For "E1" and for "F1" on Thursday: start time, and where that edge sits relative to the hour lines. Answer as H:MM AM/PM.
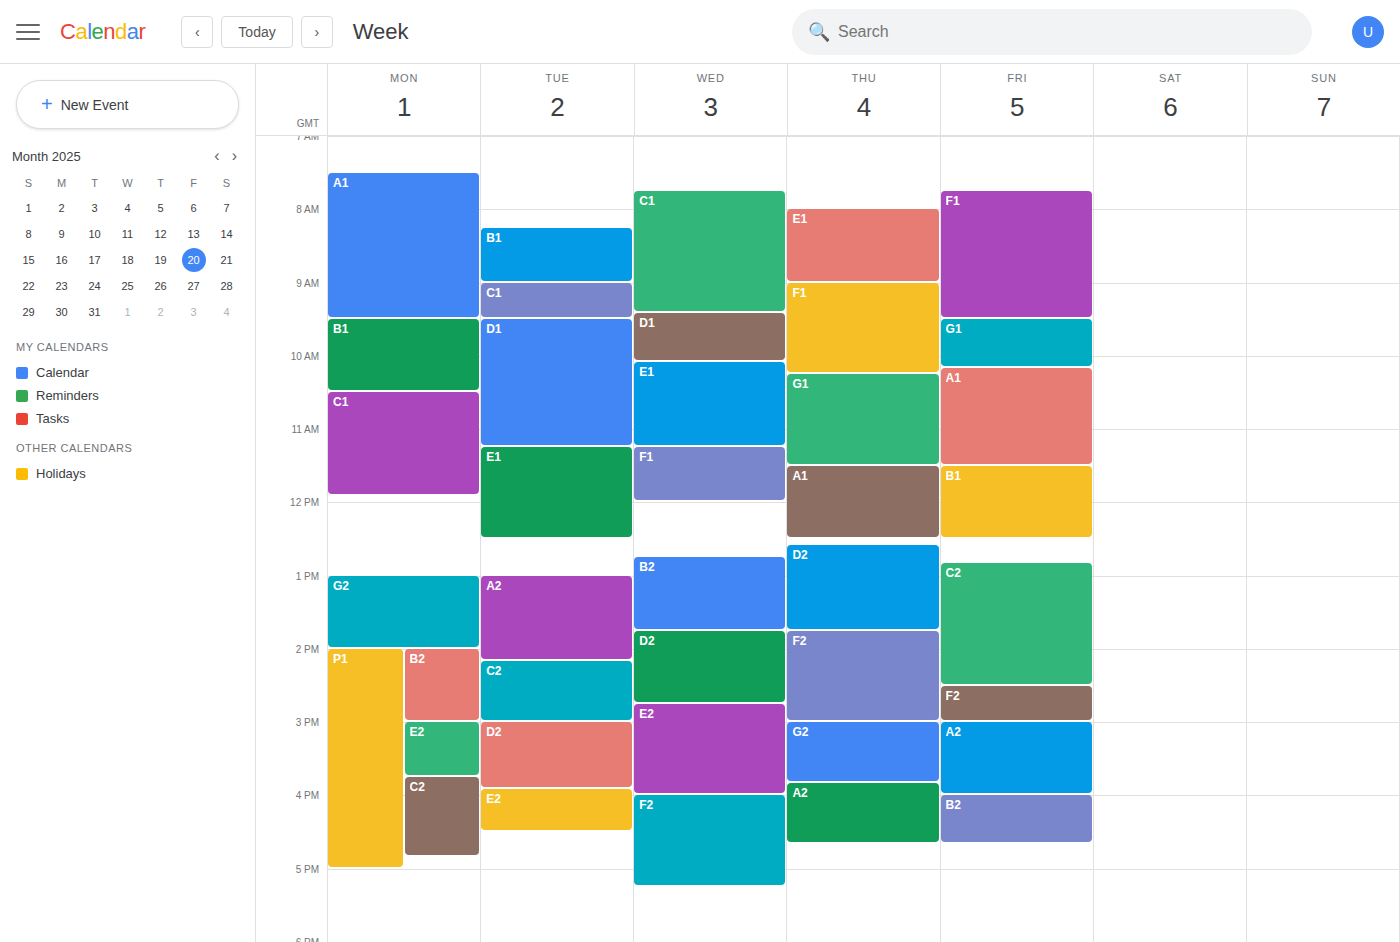
"E1": 8:00 AM, exactly on the 8 AM line. "F1": 9:00 AM, exactly on the 9 AM line.